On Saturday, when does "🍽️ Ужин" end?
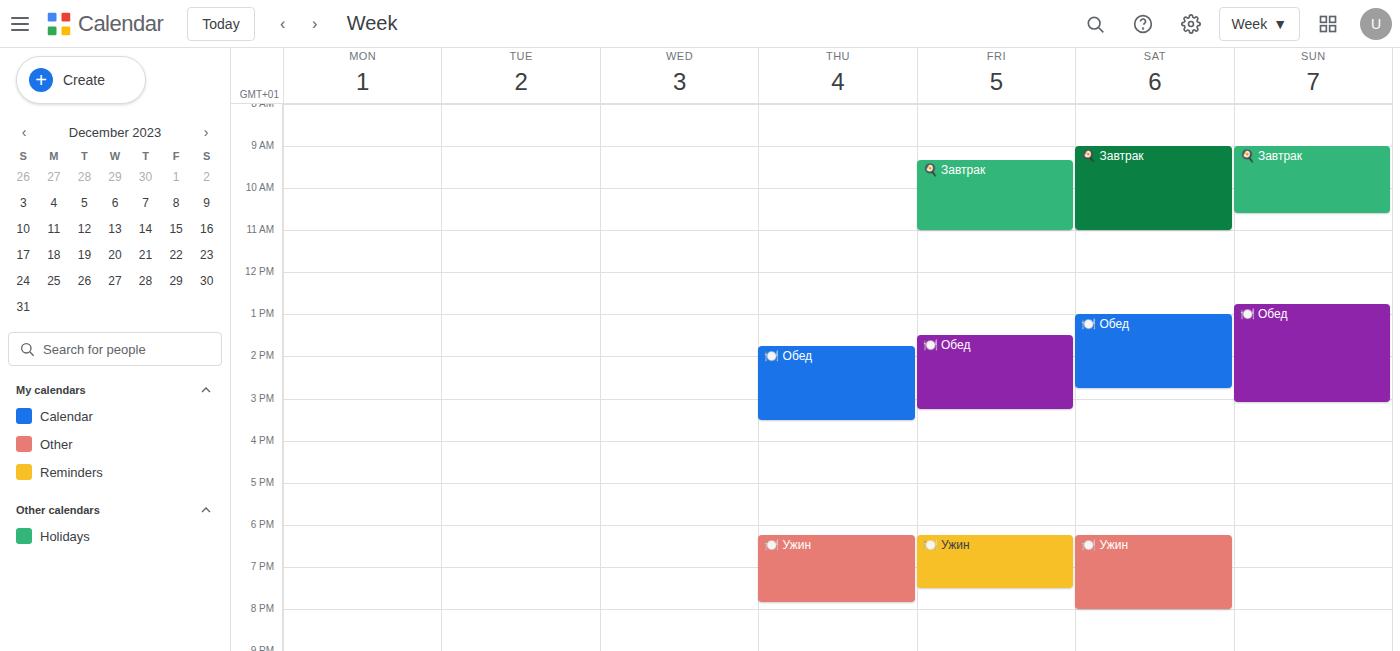
8:00 PM